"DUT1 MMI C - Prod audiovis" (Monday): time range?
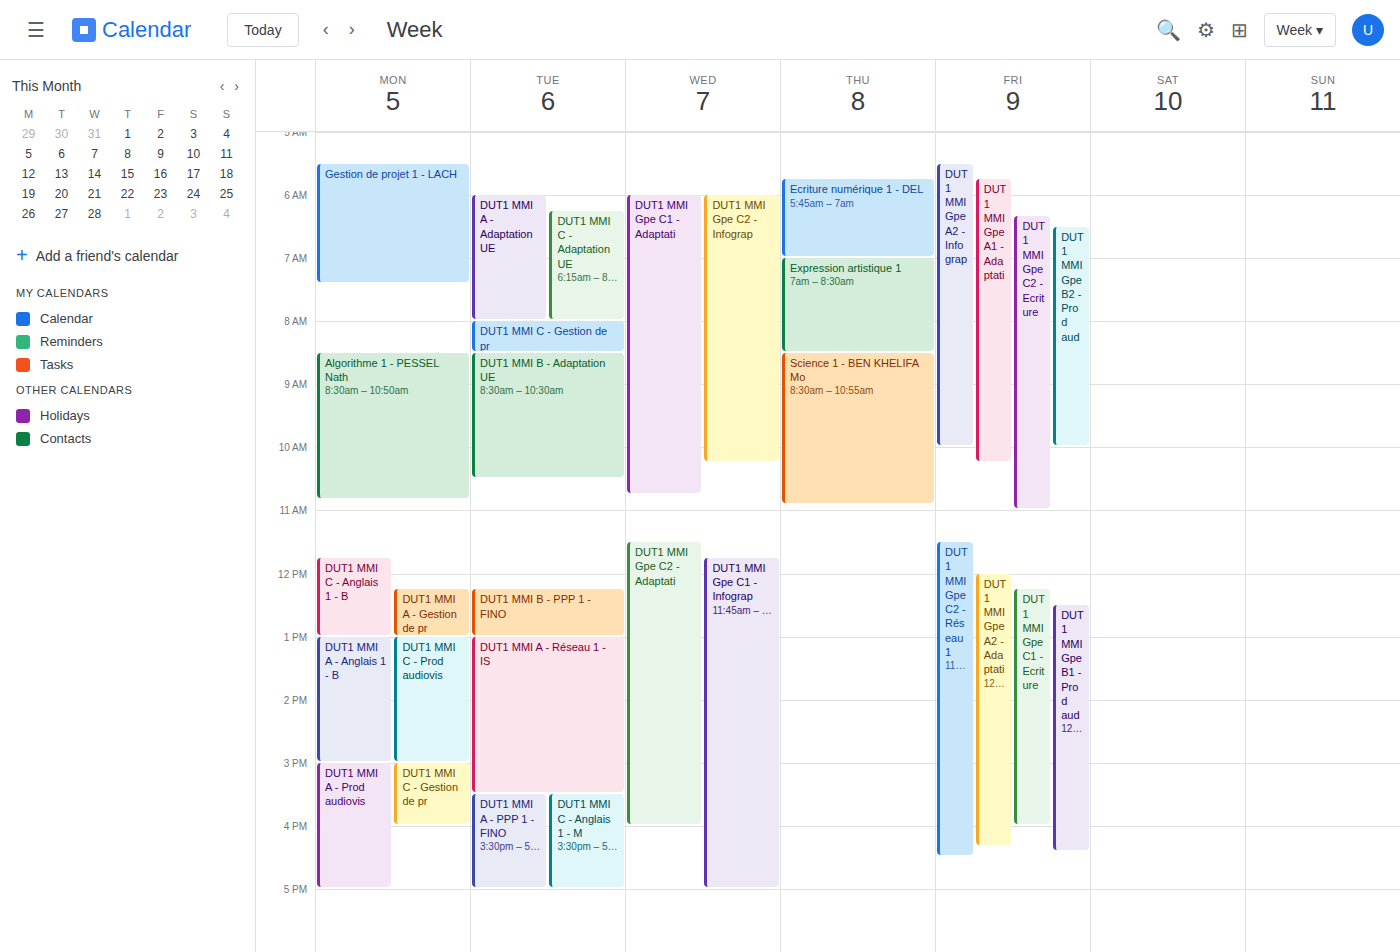
1:00 PM to 3:00 PM